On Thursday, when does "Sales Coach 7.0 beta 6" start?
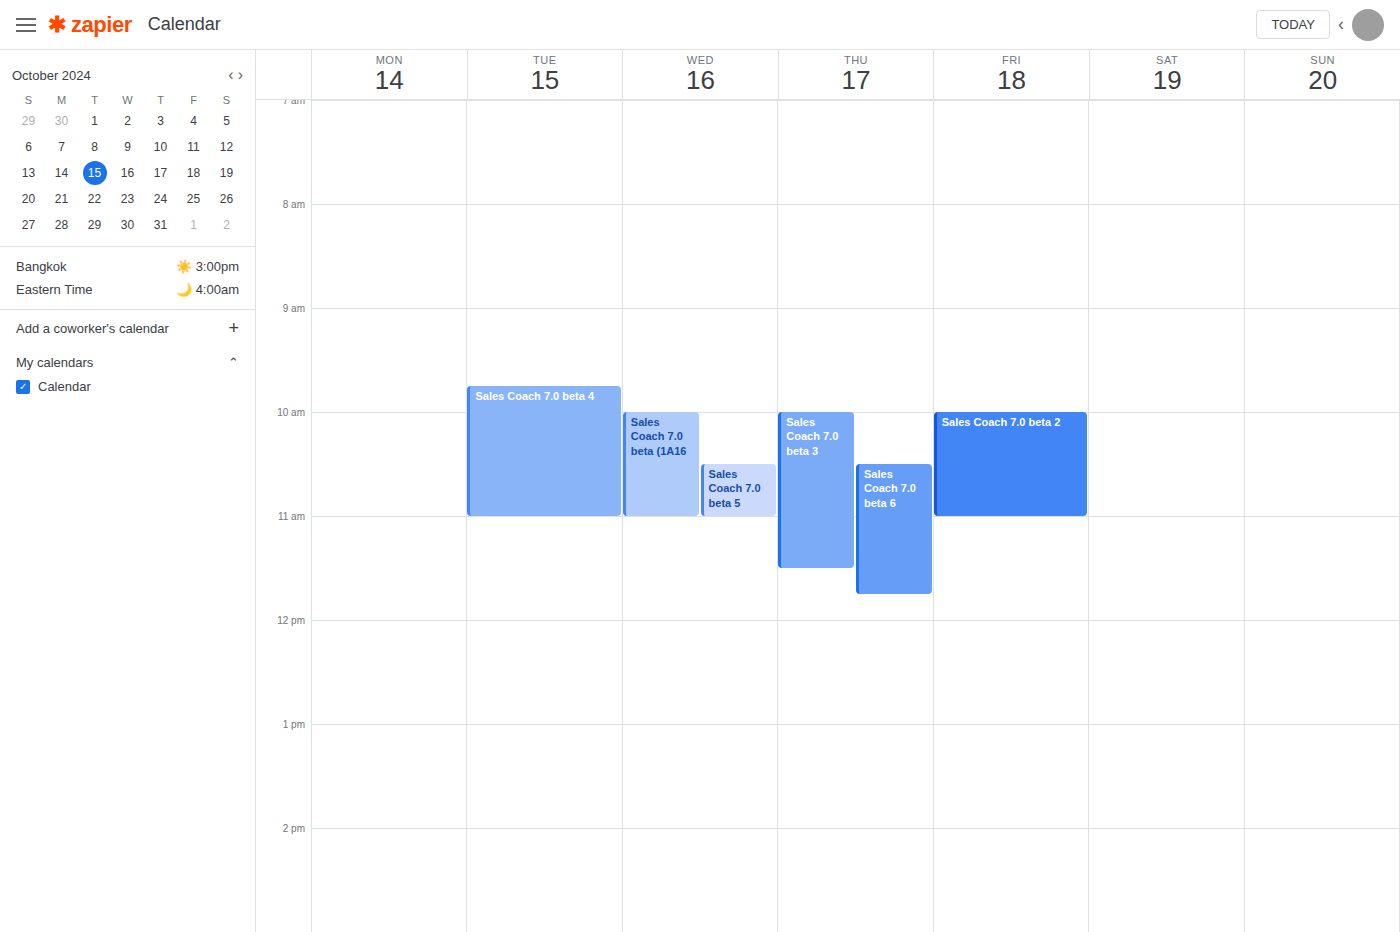
10:30 AM